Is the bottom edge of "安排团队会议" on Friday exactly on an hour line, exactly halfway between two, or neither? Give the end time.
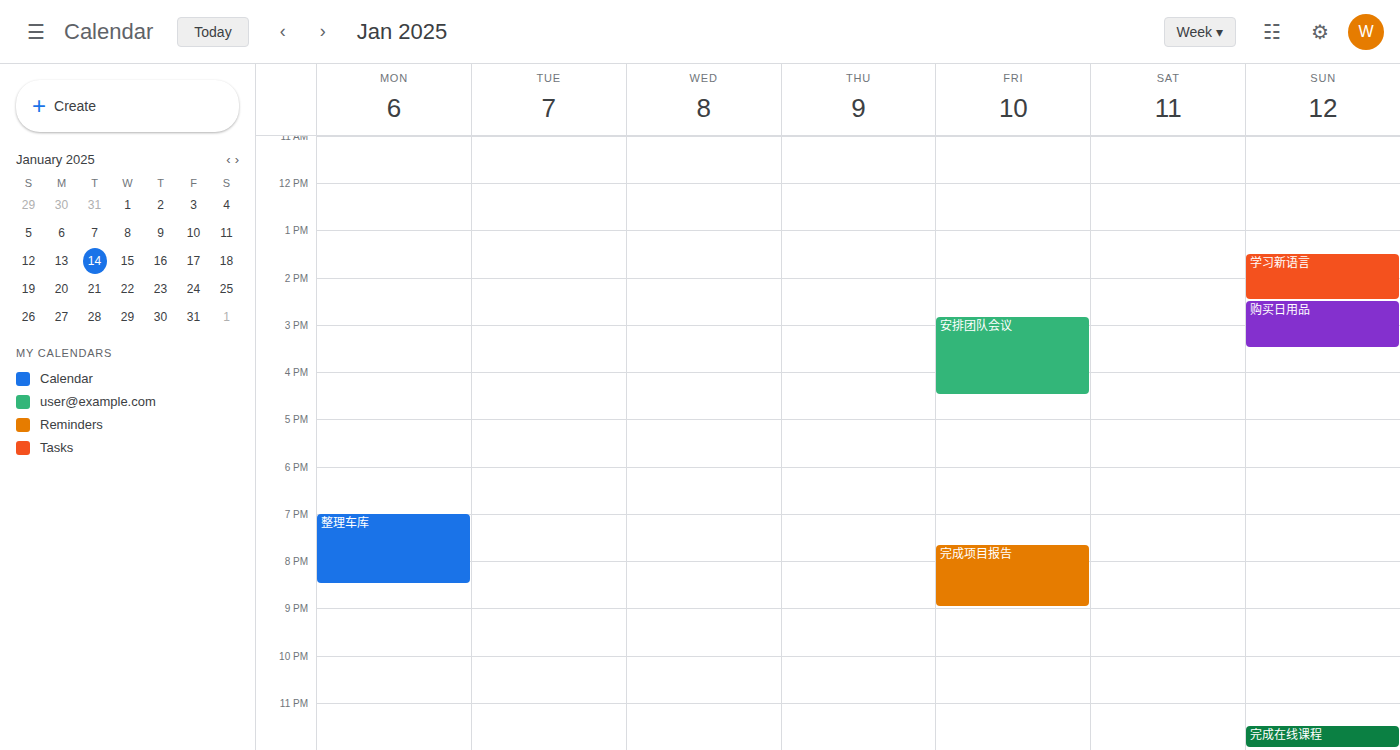
4:30 PM -- halfway between the 4 PM and 5 PM lines.